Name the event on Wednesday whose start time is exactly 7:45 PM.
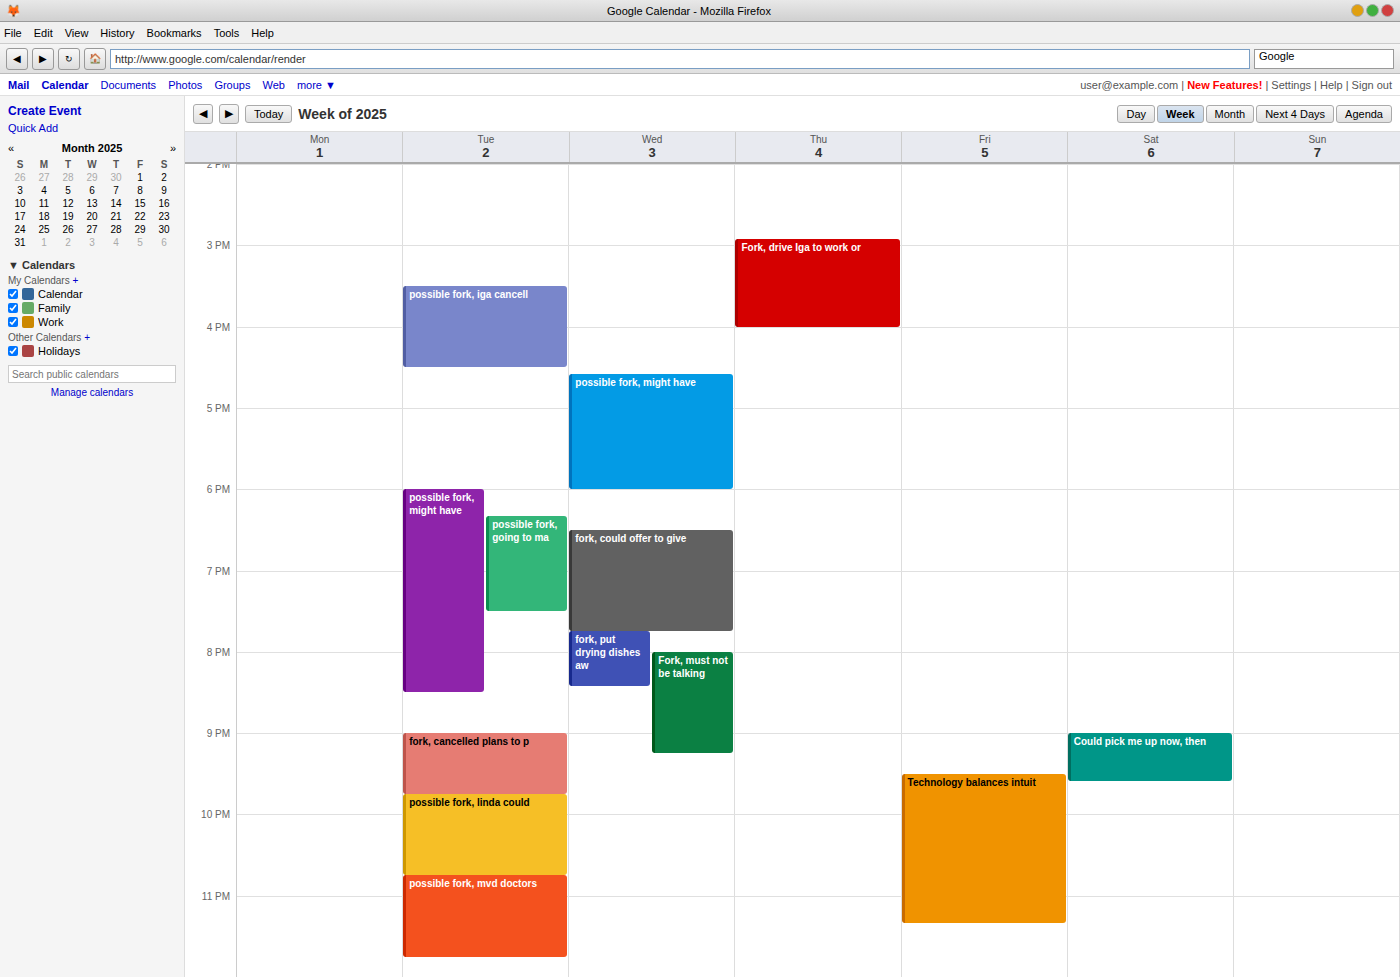
"fork, put drying dishes aw"